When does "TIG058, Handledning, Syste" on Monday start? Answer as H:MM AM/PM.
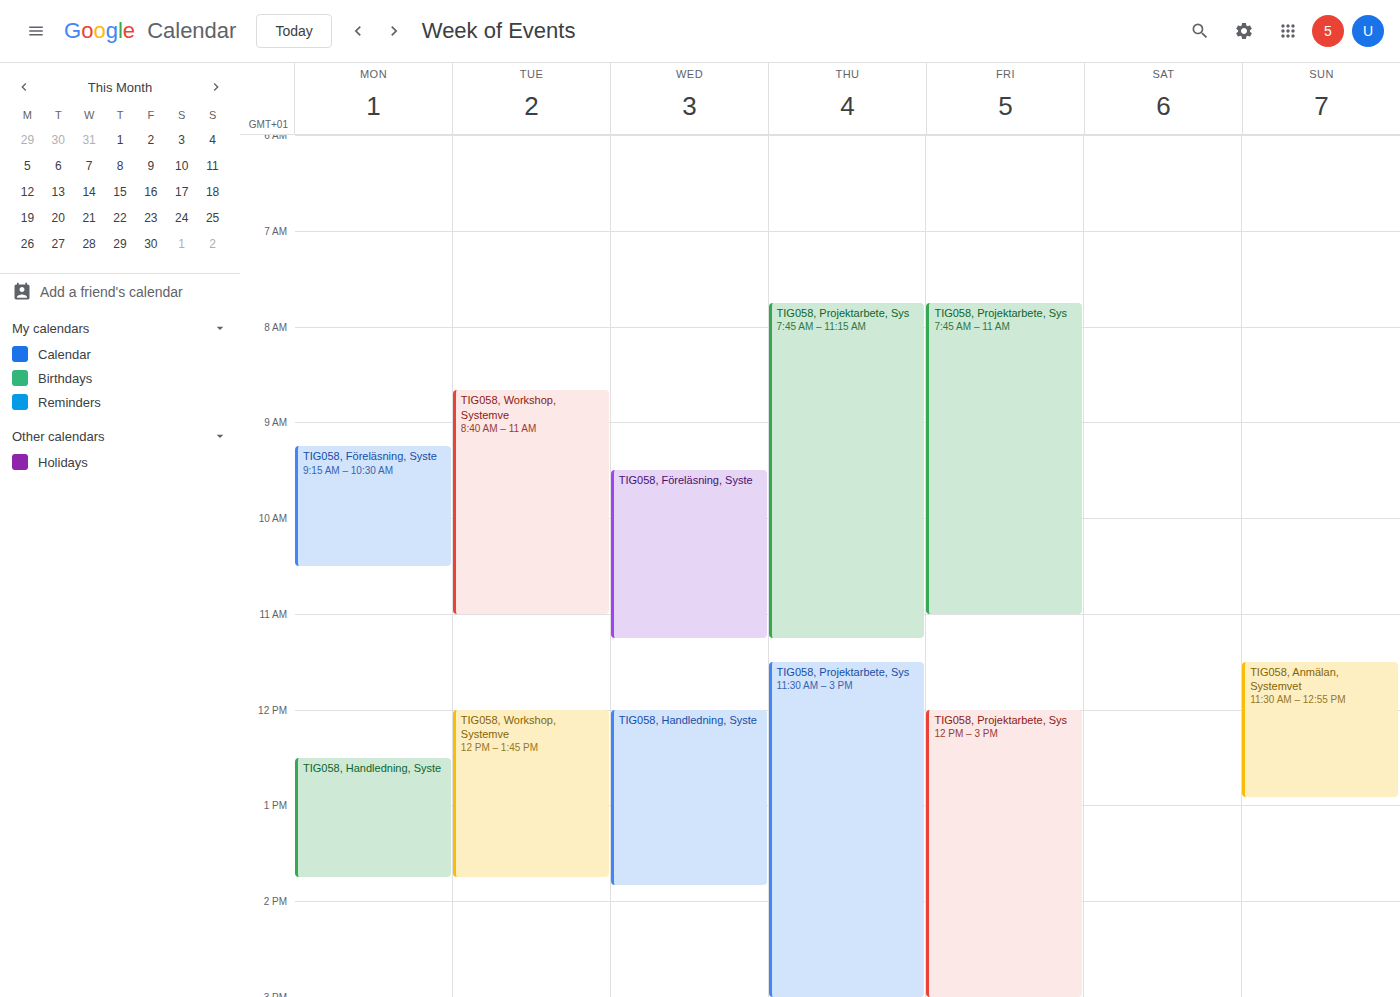
12:30 PM